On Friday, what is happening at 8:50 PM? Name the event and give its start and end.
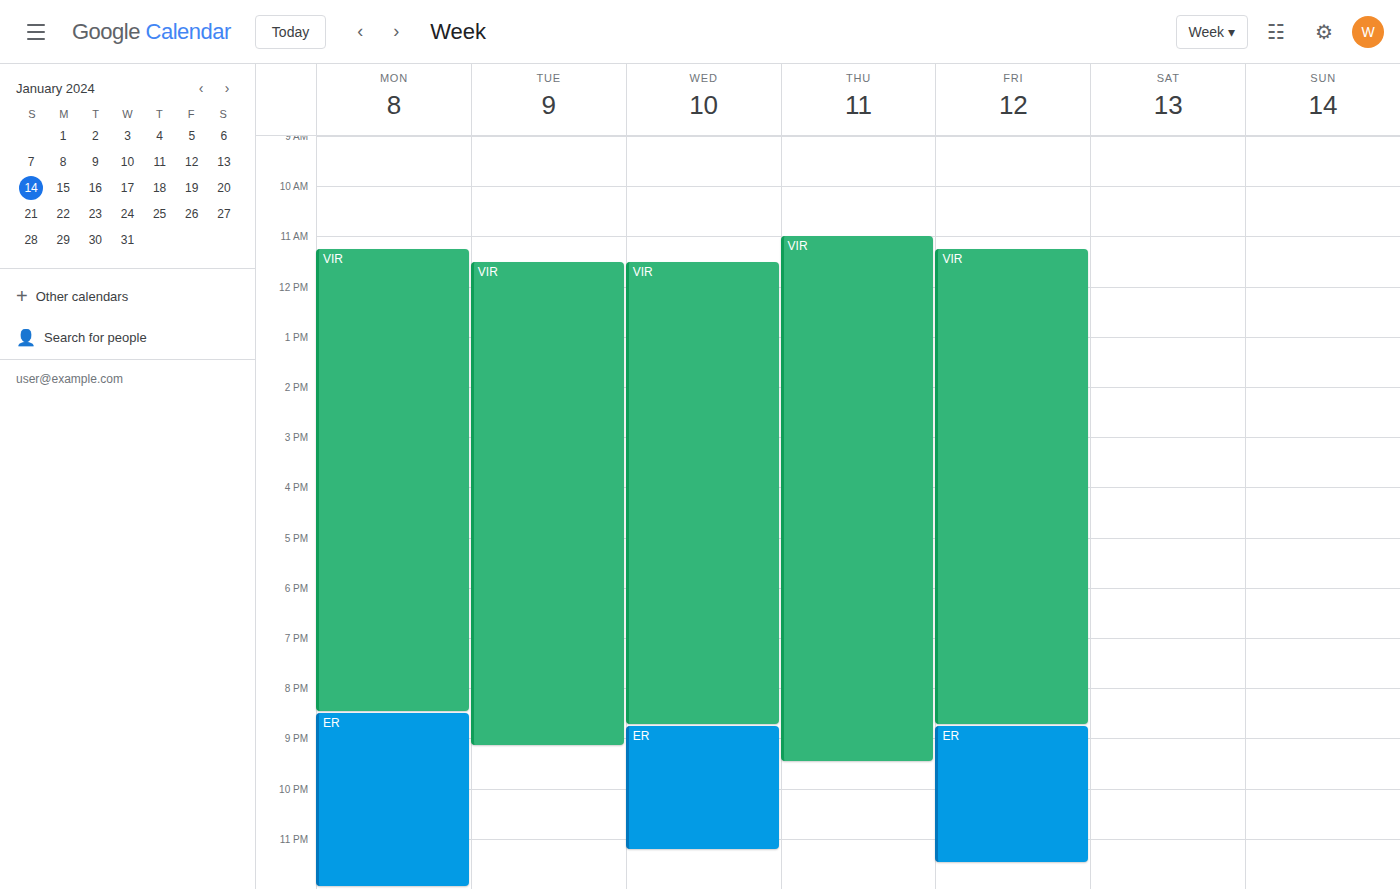
"ER", 8:45 PM to 11:30 PM